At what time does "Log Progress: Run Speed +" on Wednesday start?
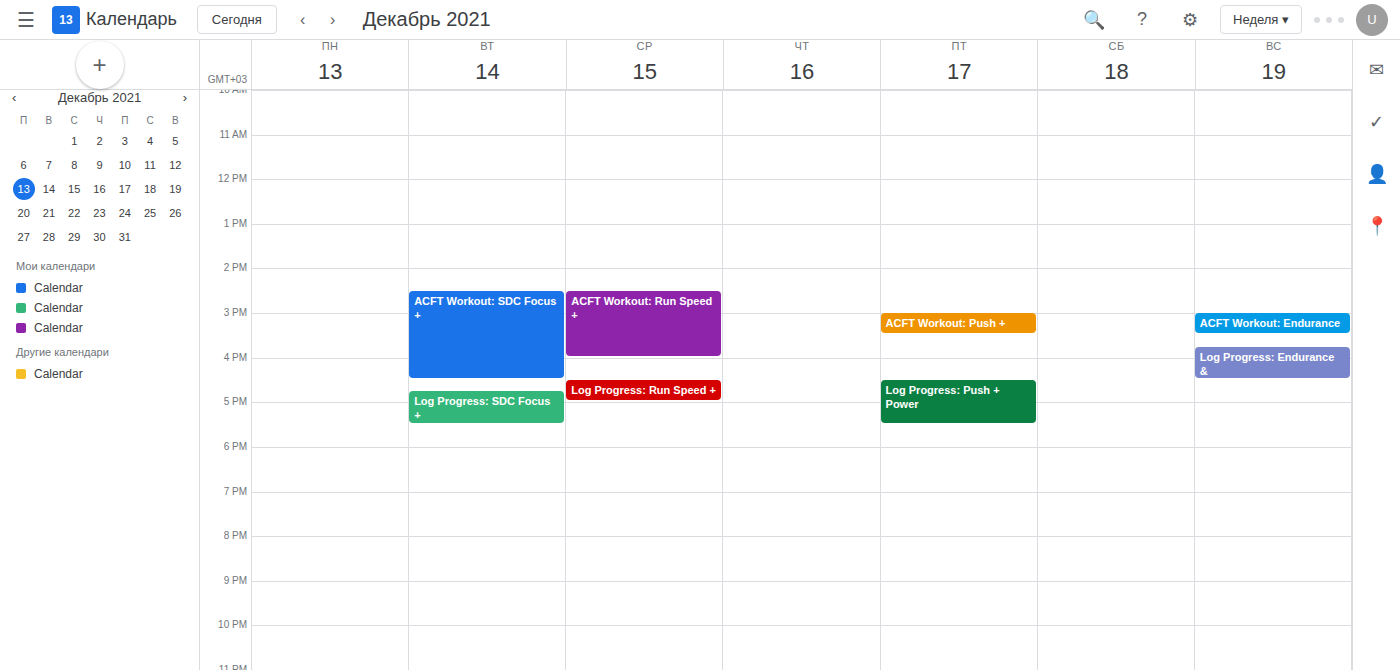
4:30 PM